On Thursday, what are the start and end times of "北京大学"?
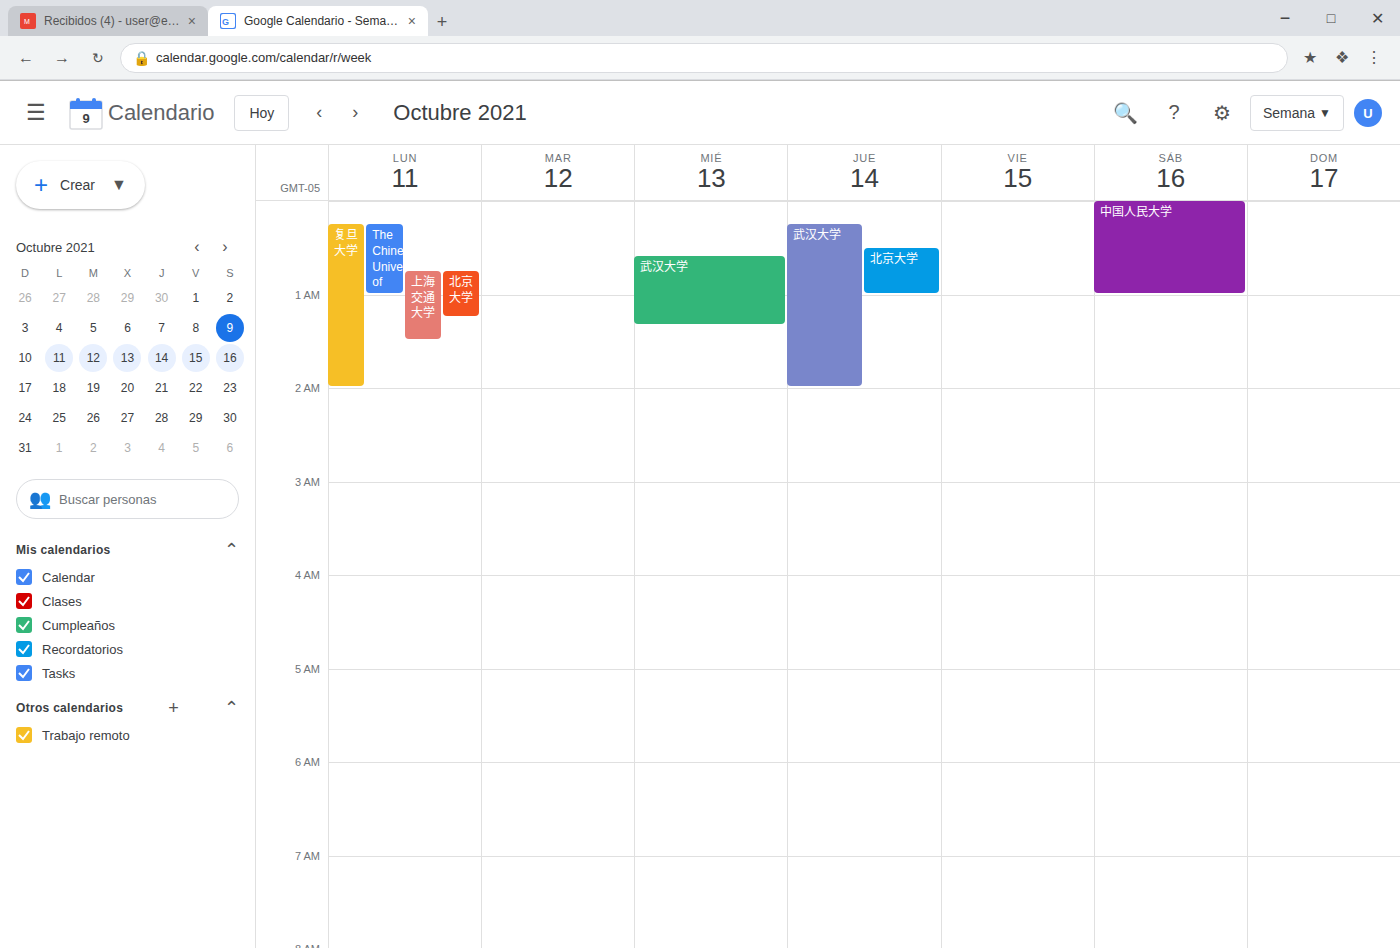
12:30 AM to 1:00 AM